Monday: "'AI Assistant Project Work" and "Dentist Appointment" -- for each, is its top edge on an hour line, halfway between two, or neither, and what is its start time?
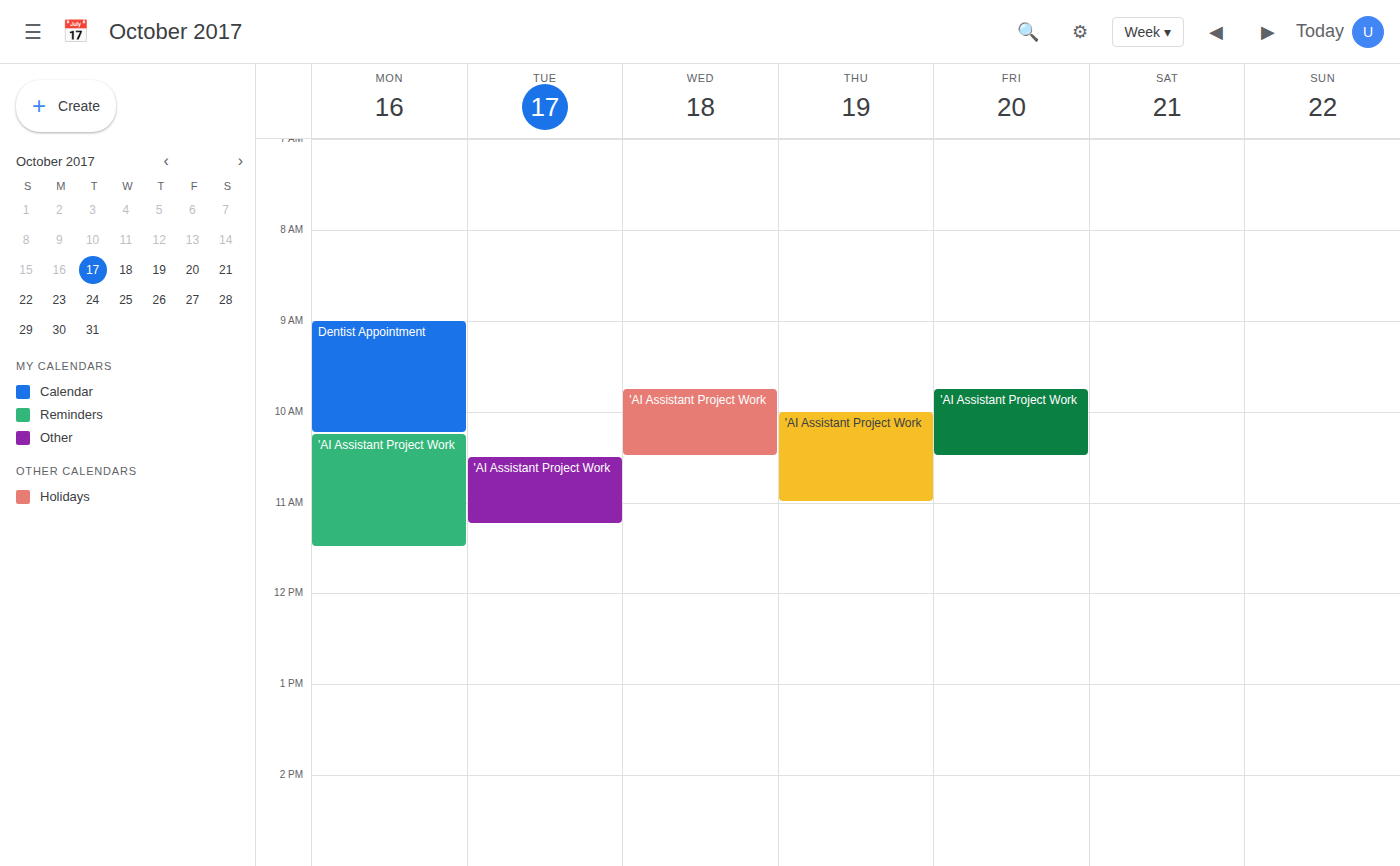
"'AI Assistant Project Work": 10:15 AM, neither: a quarter of the way from the 10 AM line to the 11 AM line. "Dentist Appointment": 9:00 AM, exactly on the 9 AM line.